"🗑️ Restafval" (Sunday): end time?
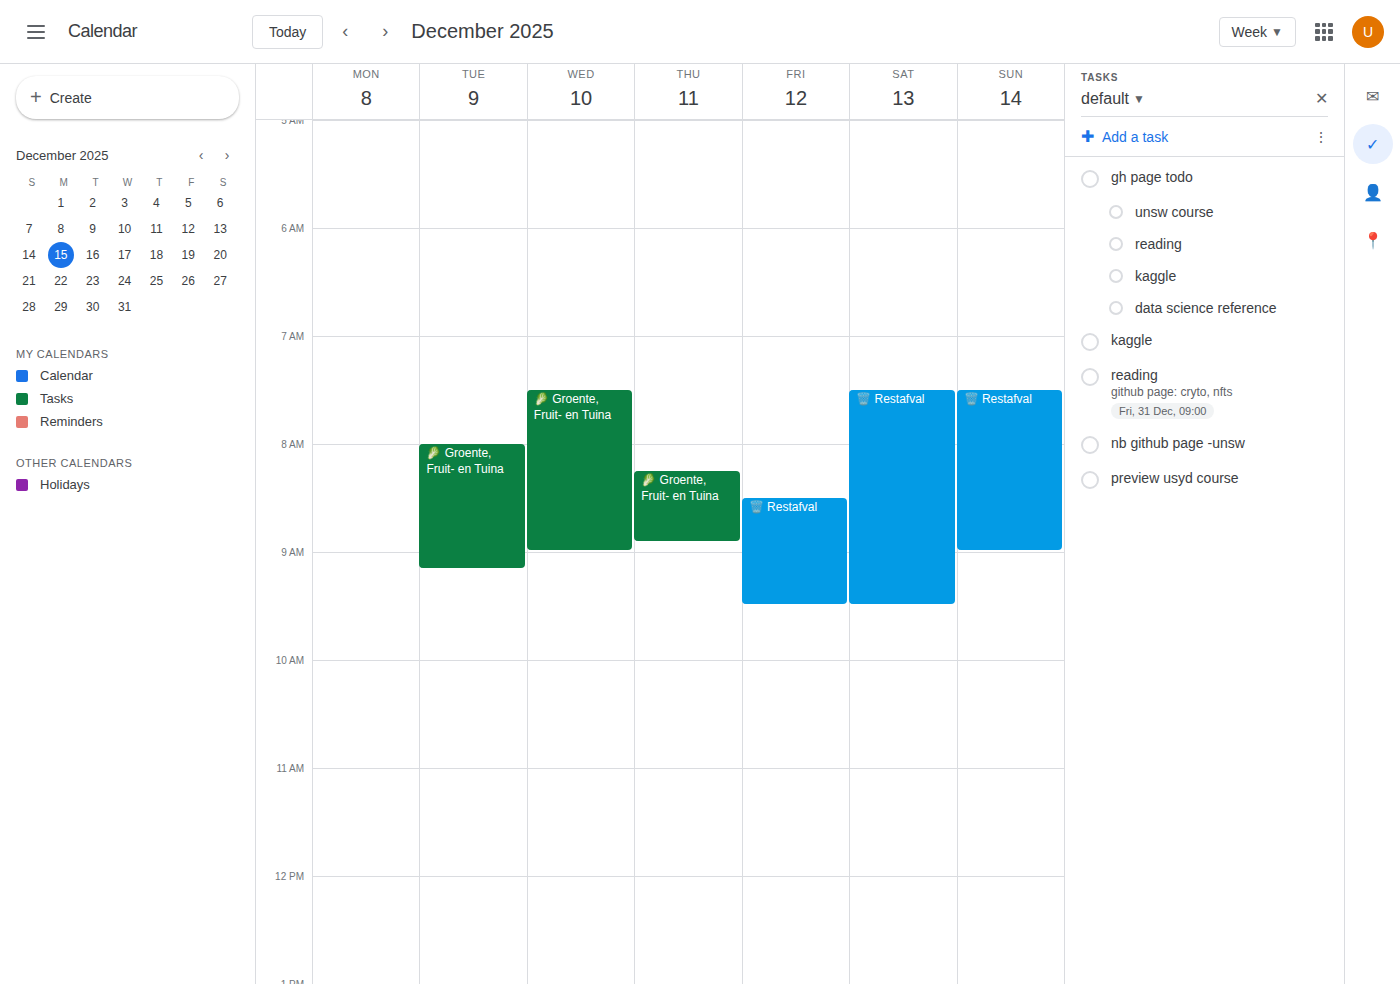
9:00 AM